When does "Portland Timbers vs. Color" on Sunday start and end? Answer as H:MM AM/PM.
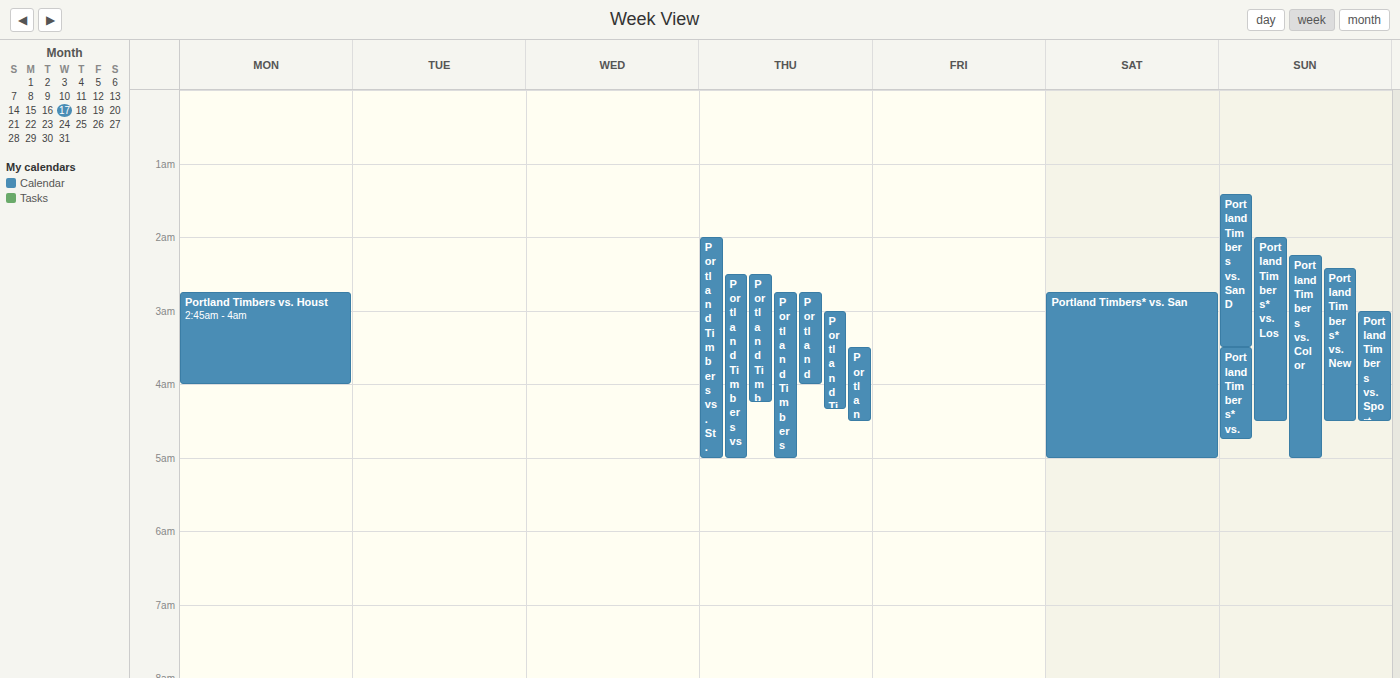
2:15 AM to 5:00 AM